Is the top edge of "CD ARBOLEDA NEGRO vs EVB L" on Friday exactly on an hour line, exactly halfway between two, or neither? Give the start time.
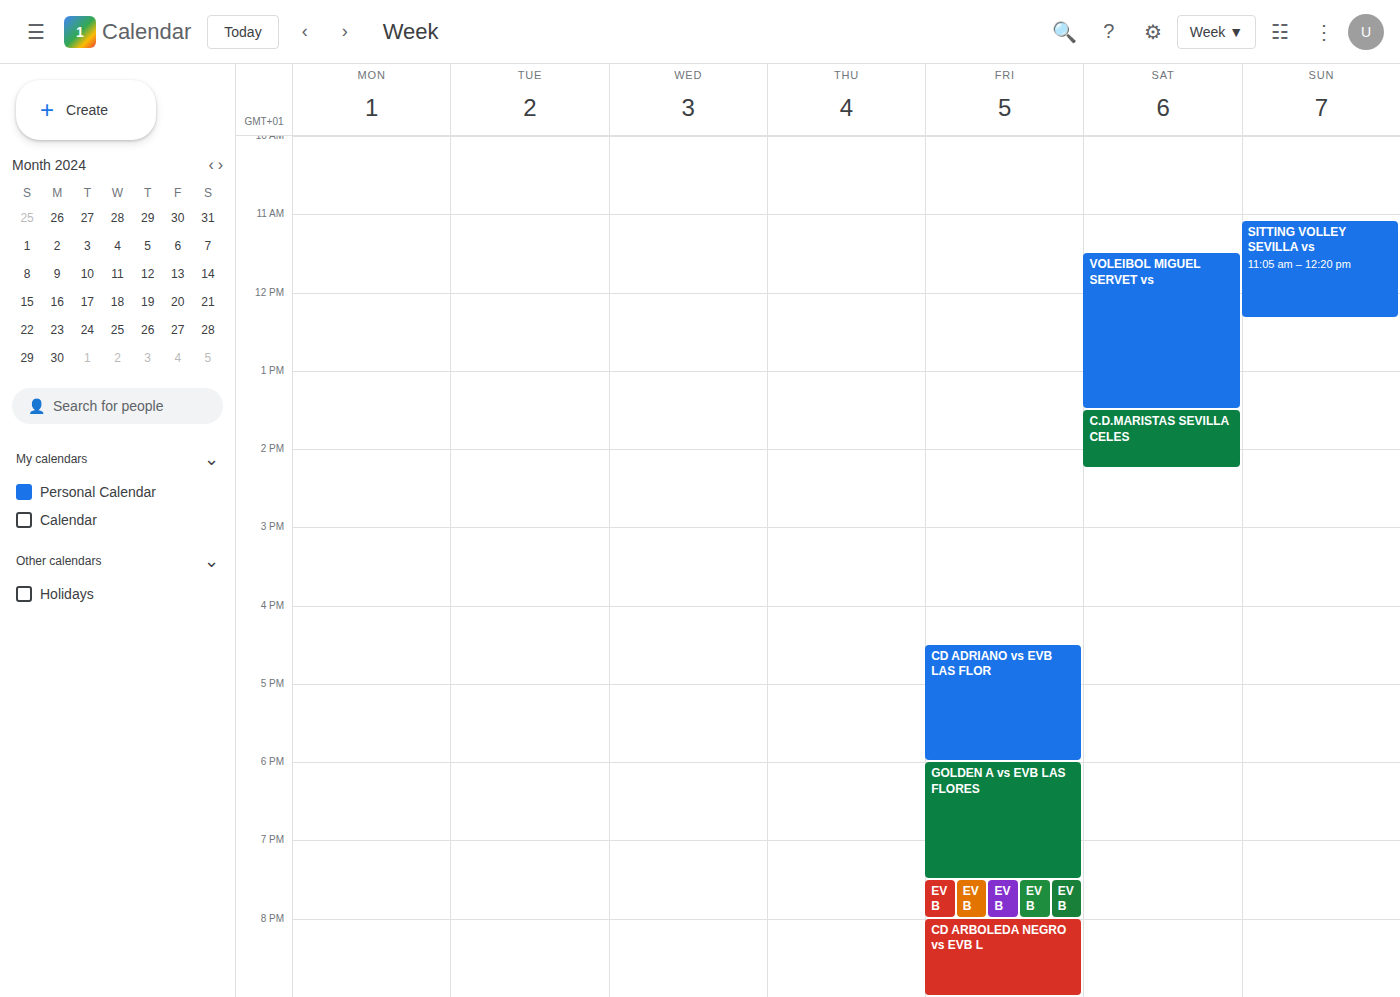
8:00 PM -- exactly on the 8 PM line.